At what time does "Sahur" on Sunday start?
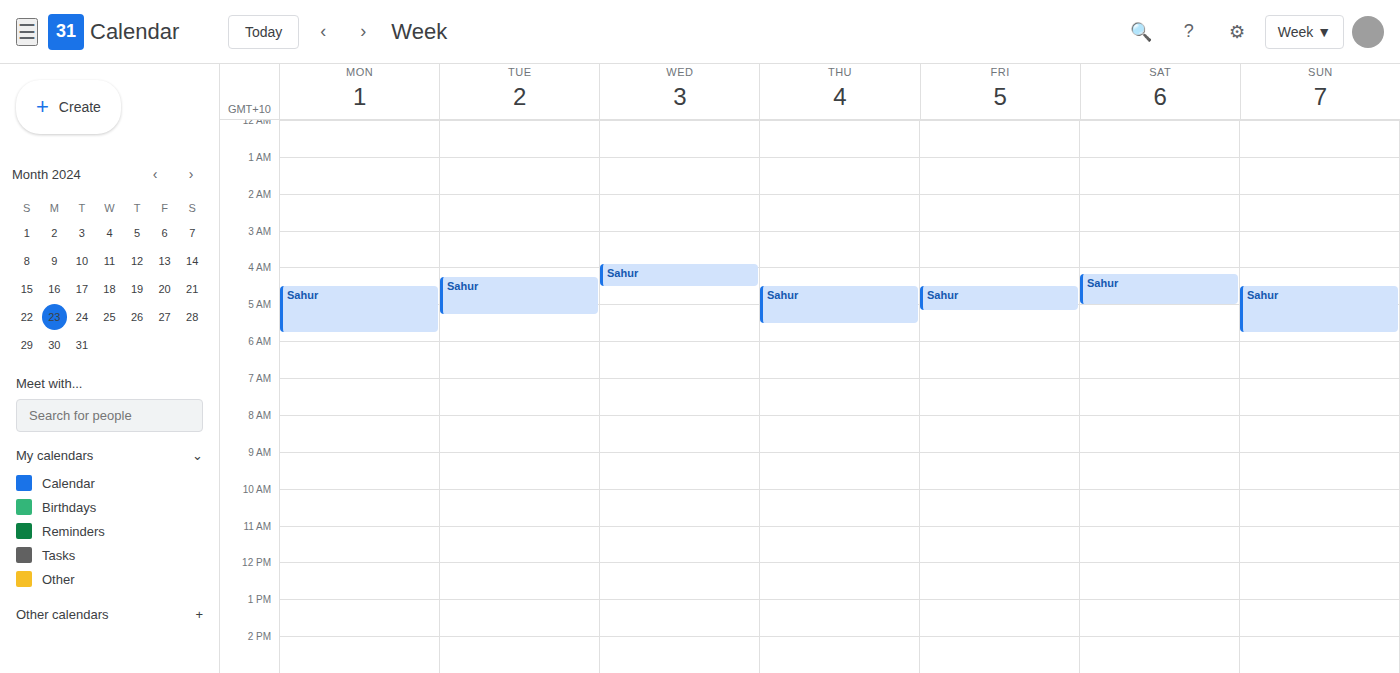
4:30 AM